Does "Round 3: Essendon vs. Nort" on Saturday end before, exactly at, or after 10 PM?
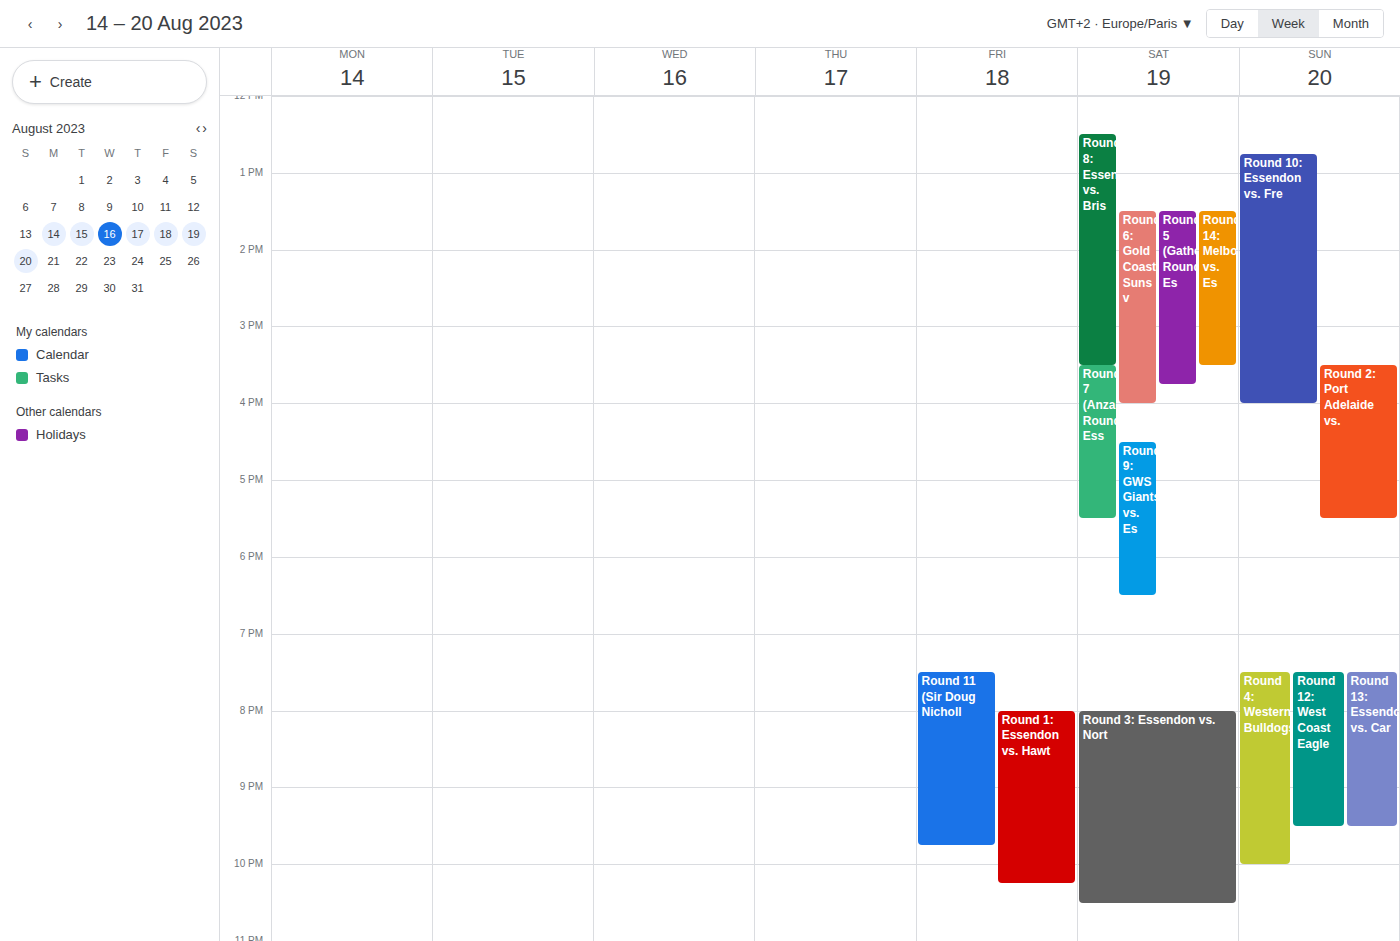
10:30 PM -- after 10 PM, 30 minutes below the 10 PM line.